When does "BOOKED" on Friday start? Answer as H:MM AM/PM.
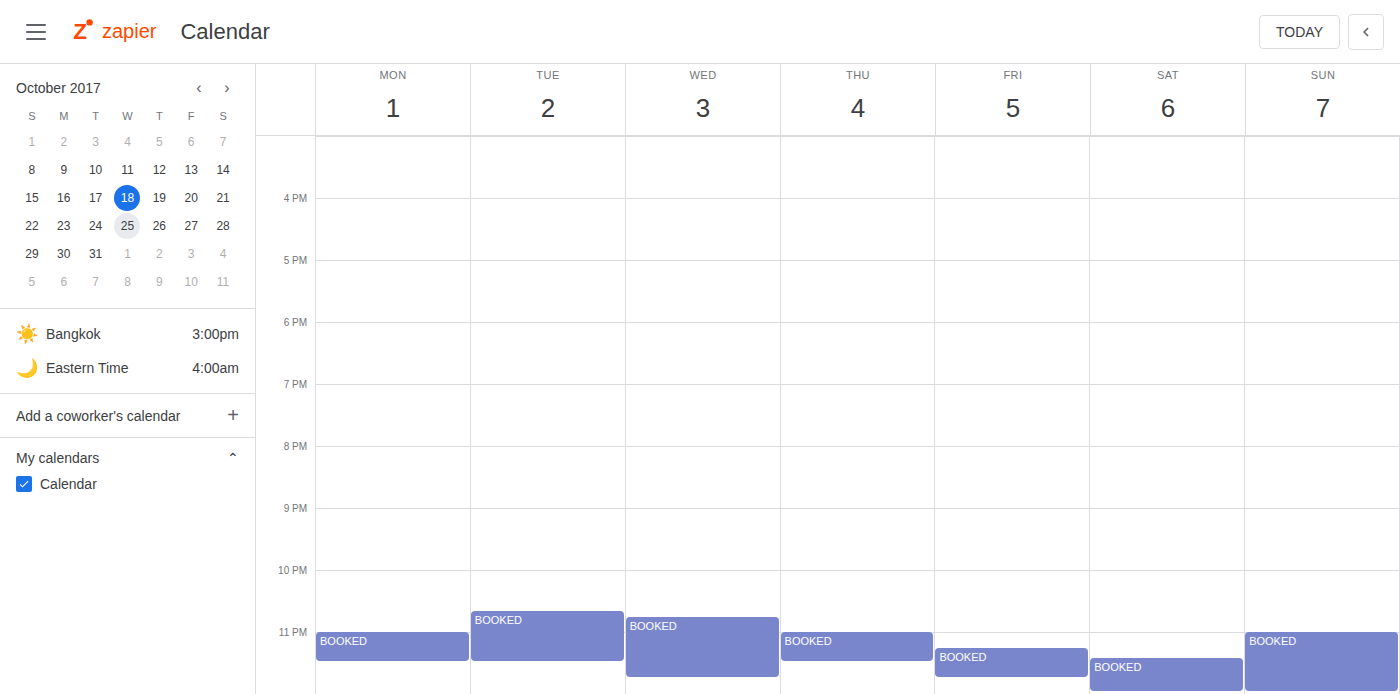
11:15 PM